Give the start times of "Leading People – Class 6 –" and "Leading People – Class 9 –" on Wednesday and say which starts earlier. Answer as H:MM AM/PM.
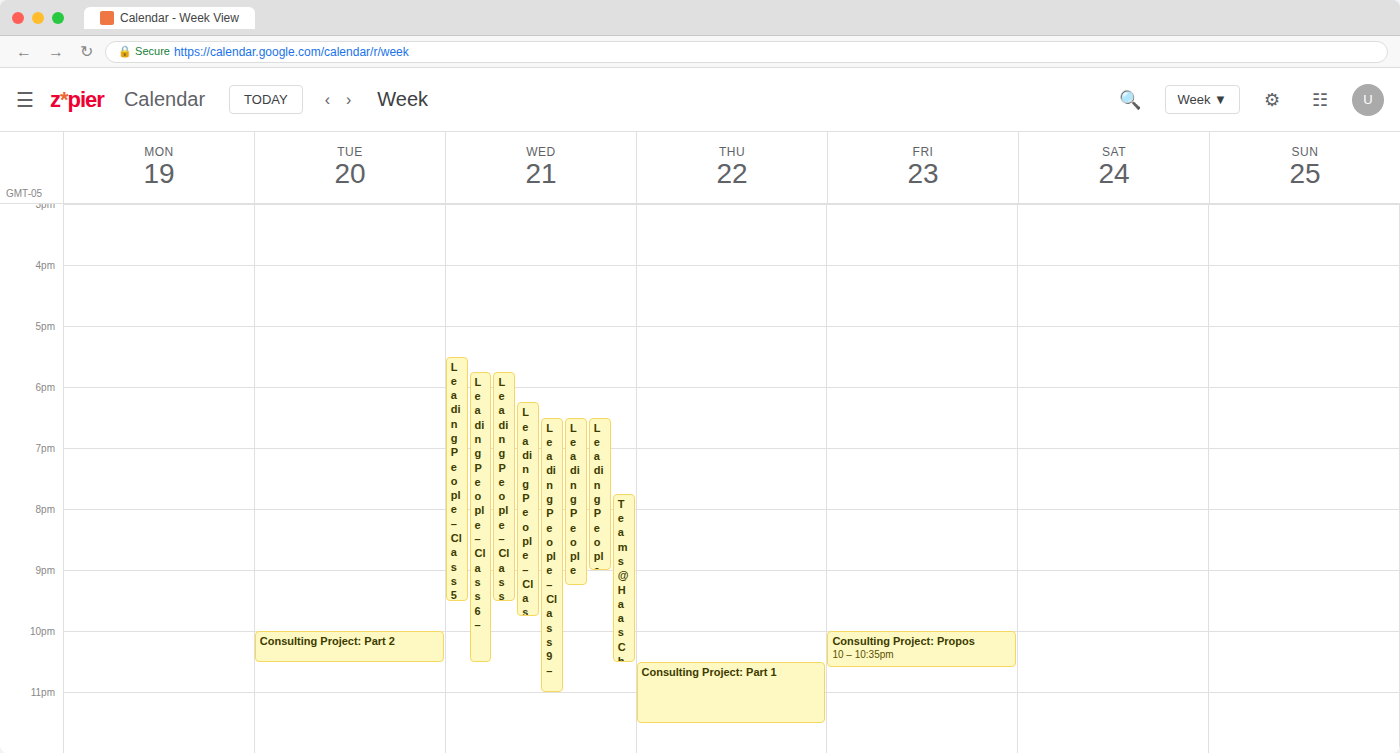
"Leading People – Class 6 –" 5:45 PM; "Leading People – Class 9 –" 6:30 PM.